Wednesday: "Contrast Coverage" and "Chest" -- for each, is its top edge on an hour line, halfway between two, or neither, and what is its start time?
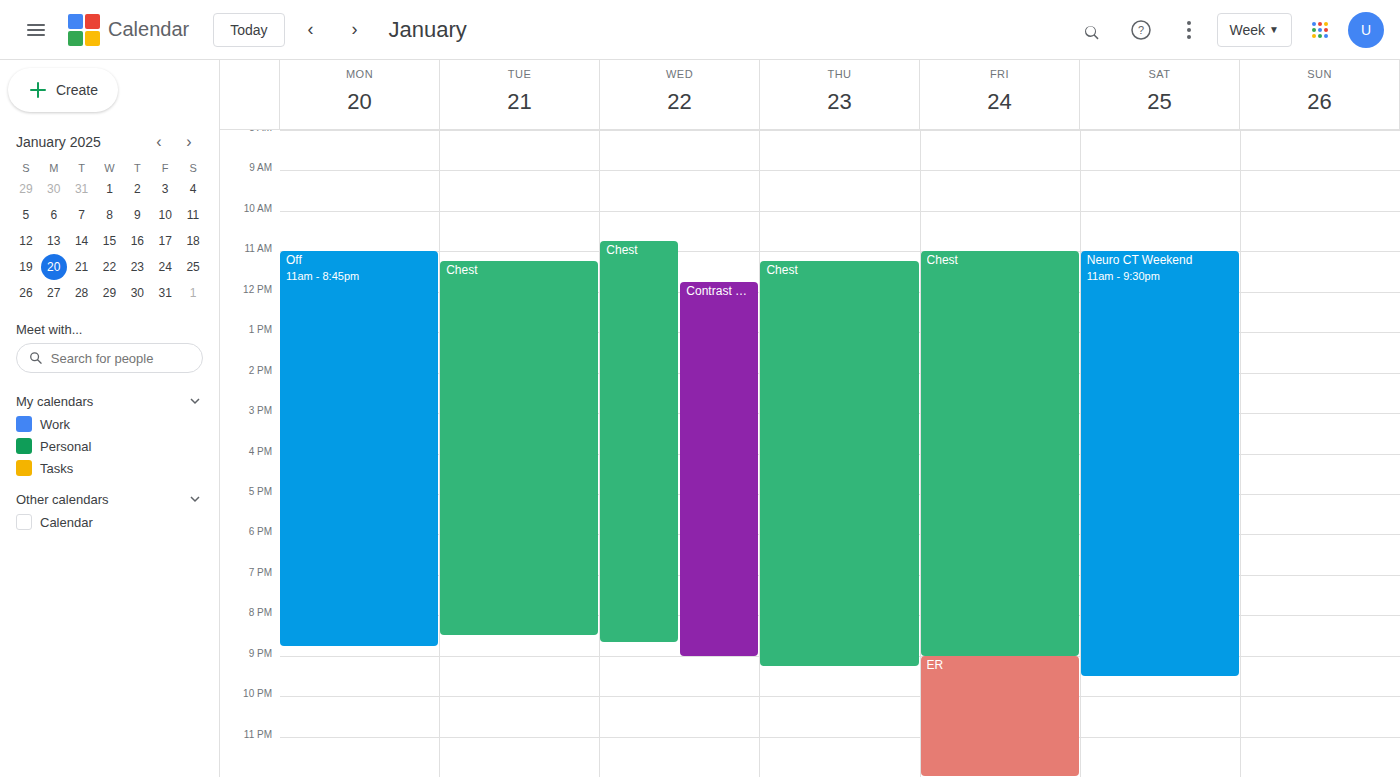
"Contrast Coverage": 11:45 AM, neither: three quarters of the way from the 11 AM line to the 12 PM line. "Chest": 10:45 AM, neither: three quarters of the way from the 10 AM line to the 11 AM line.